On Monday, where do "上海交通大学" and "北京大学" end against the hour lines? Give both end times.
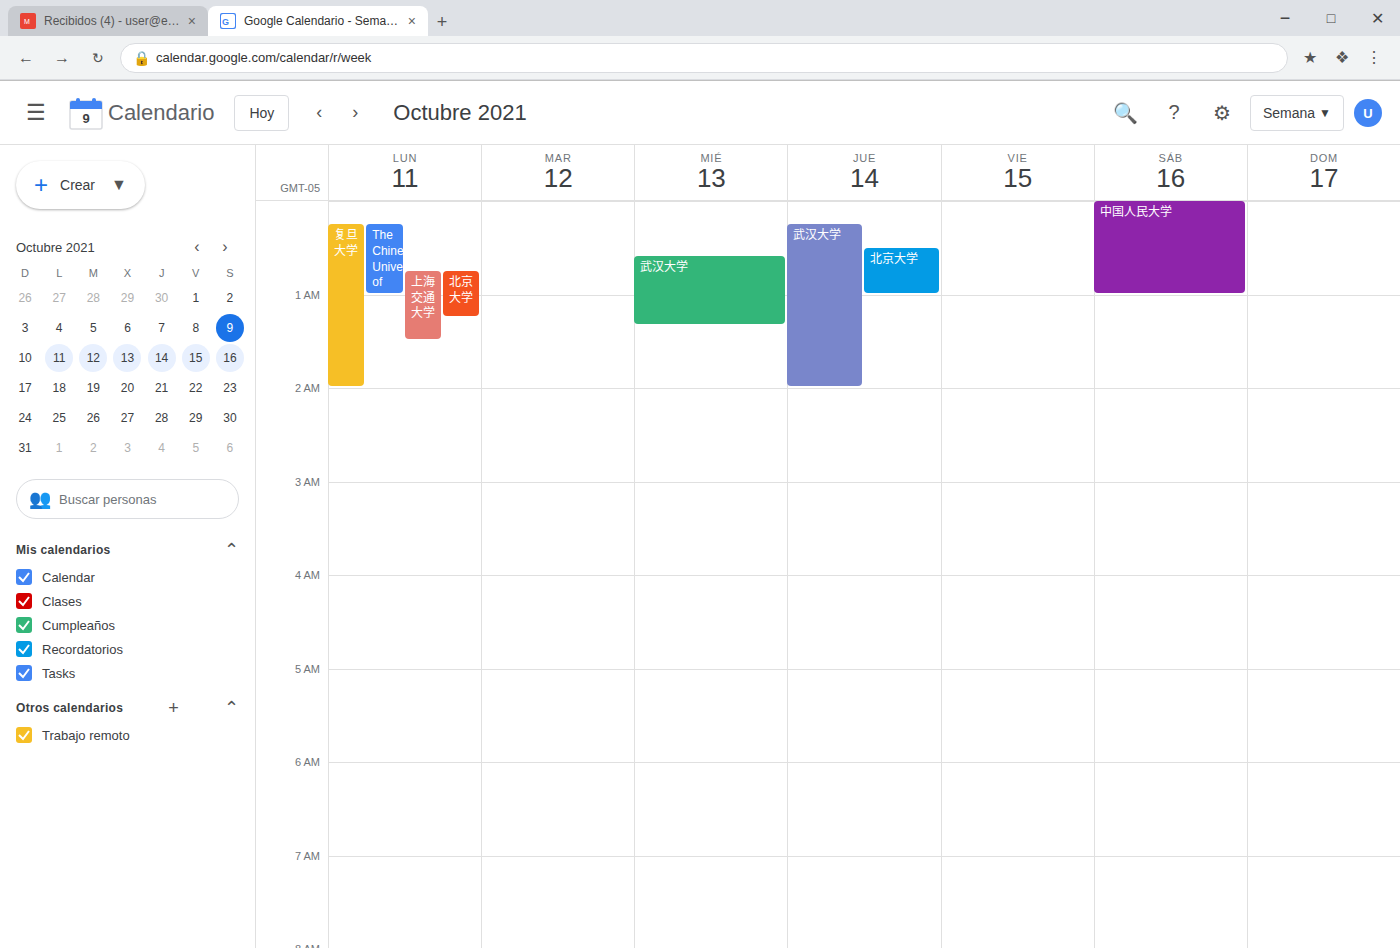
"上海交通大学": 1:30 AM, halfway between the 1 AM and 2 AM lines. "北京大学": 1:15 AM, neither: a quarter of the way from the 1 AM line to the 2 AM line.